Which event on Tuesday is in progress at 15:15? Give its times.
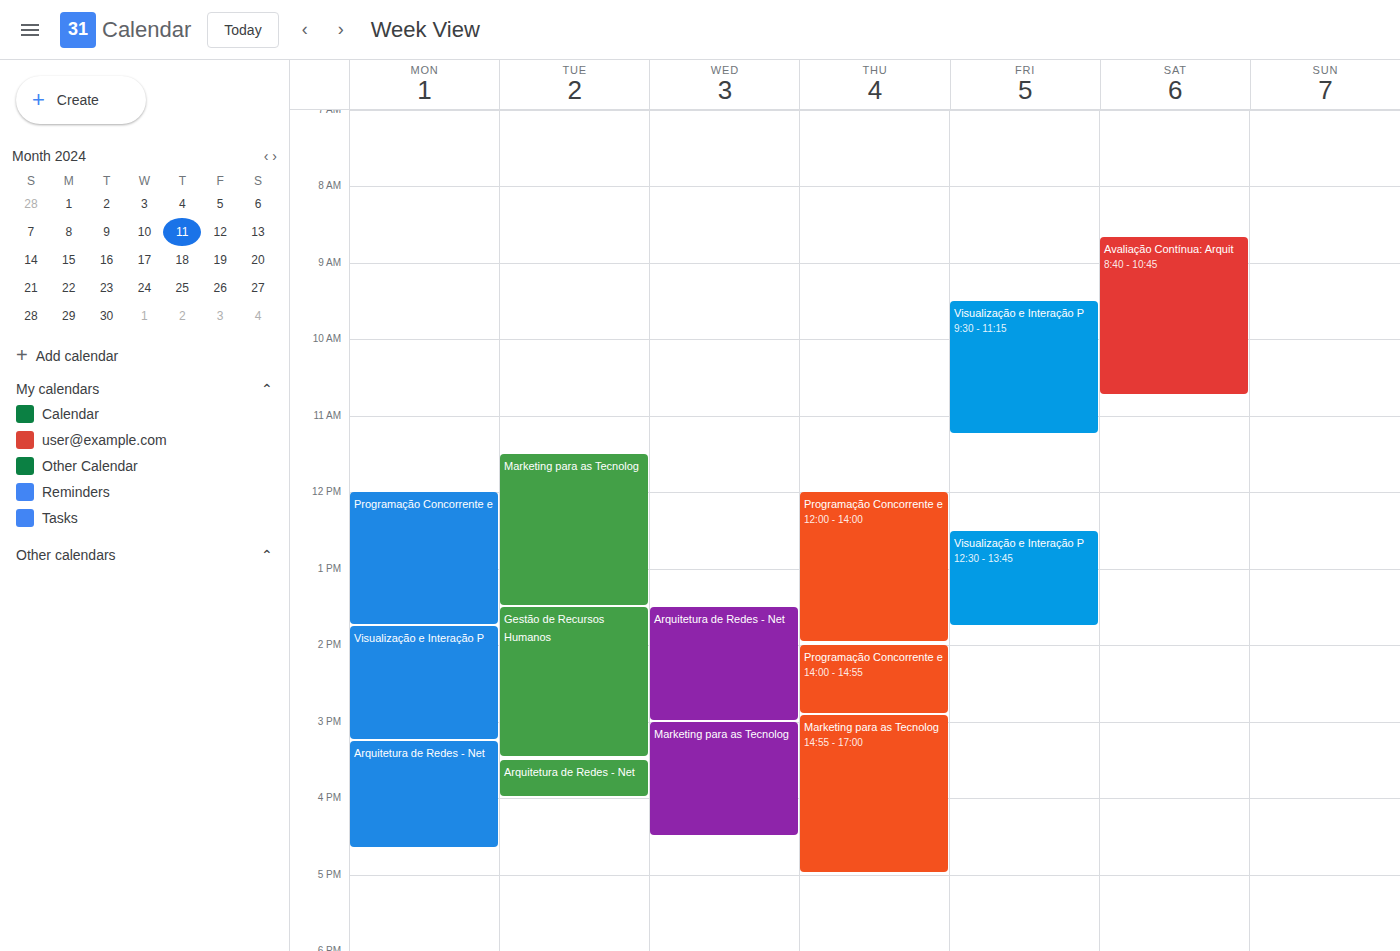
"Gestão de Recursos Humanos", 13:30 to 15:30